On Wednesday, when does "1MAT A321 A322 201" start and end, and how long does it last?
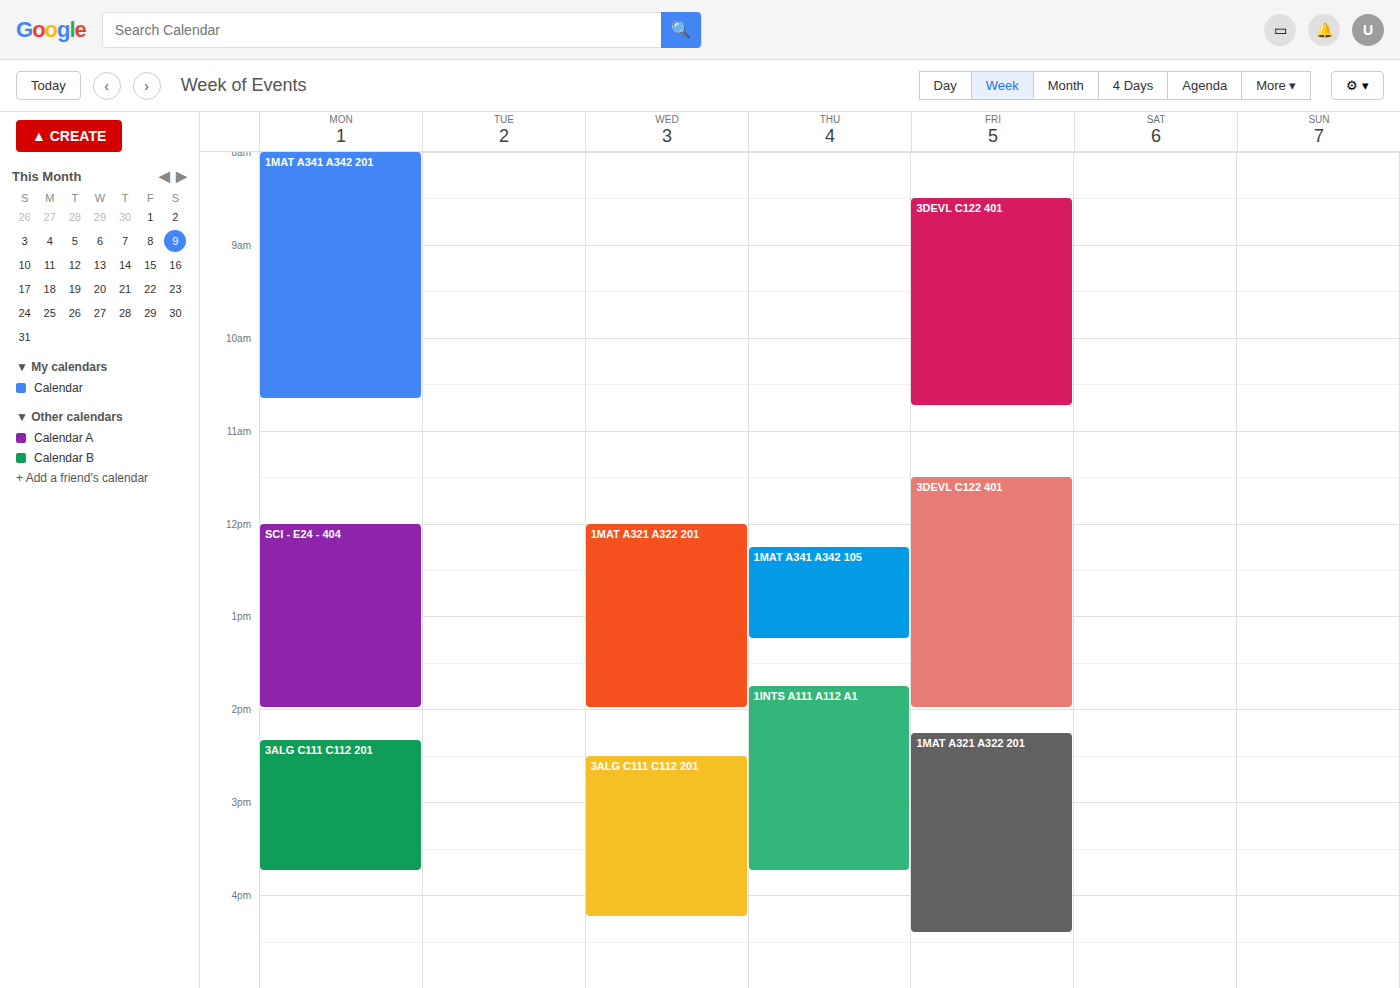
12:00 PM to 2:00 PM, 2 hours